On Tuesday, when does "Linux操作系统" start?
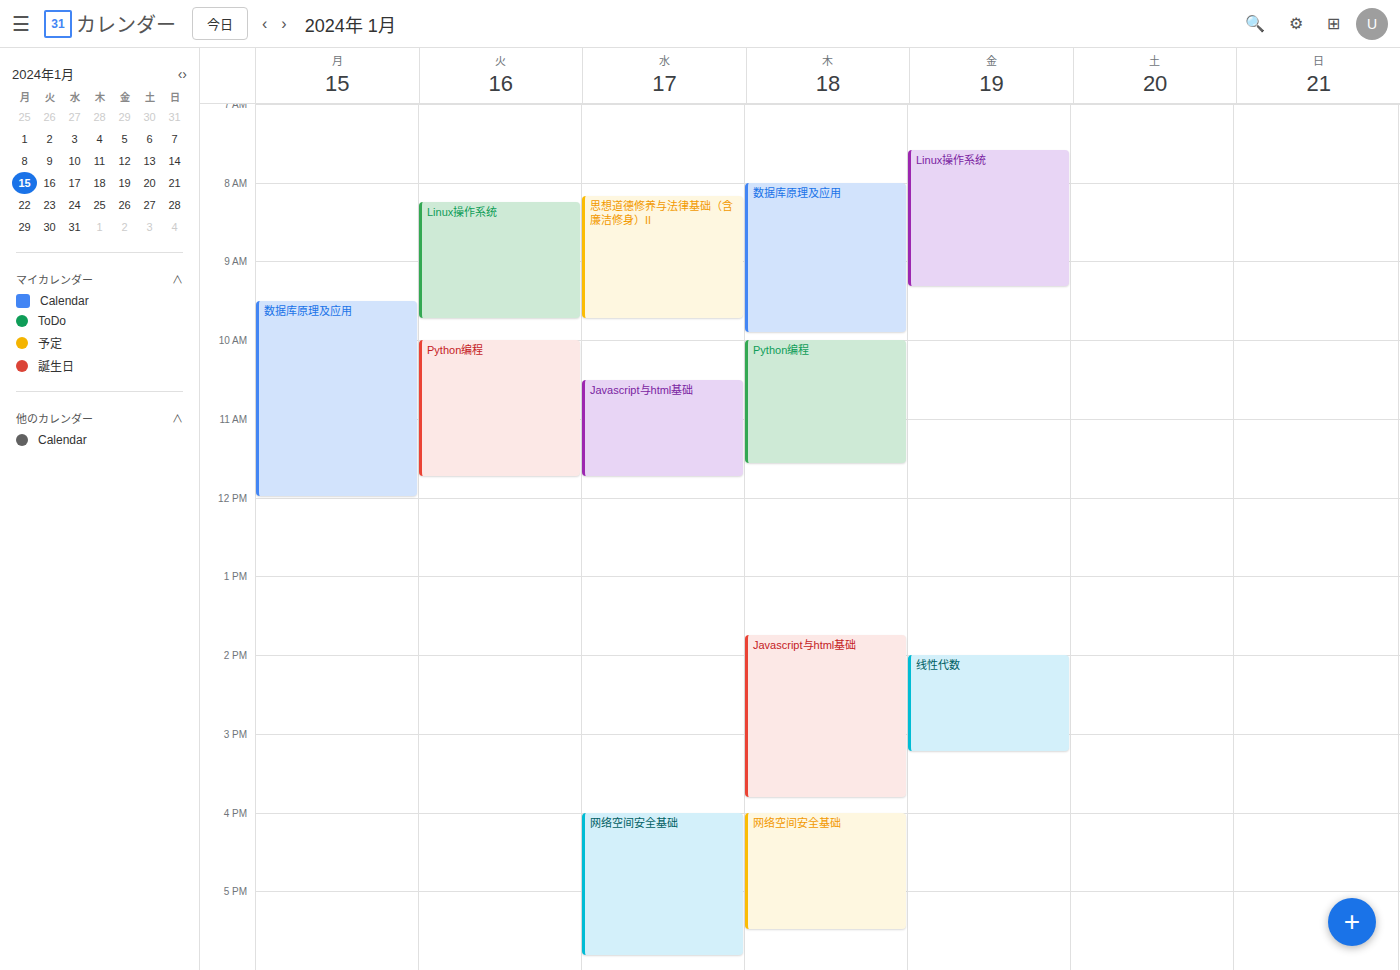
8:15 AM